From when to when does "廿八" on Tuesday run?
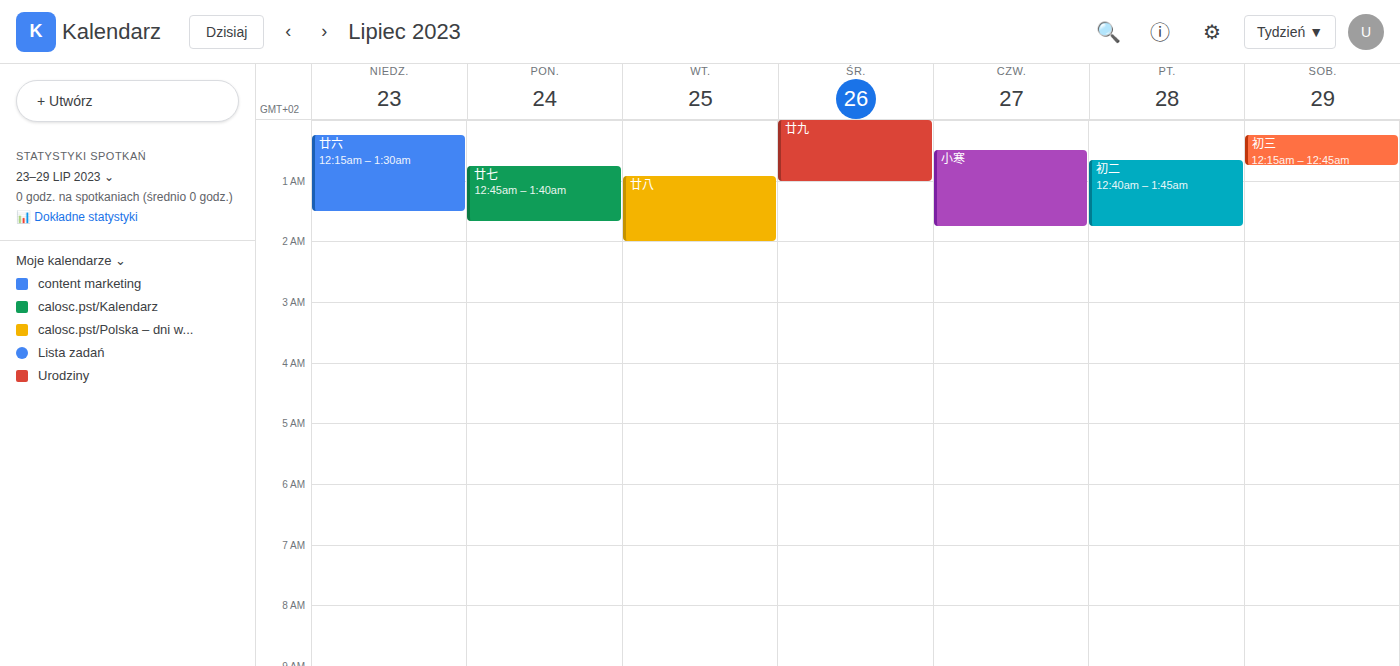
12:55 AM to 2:00 AM